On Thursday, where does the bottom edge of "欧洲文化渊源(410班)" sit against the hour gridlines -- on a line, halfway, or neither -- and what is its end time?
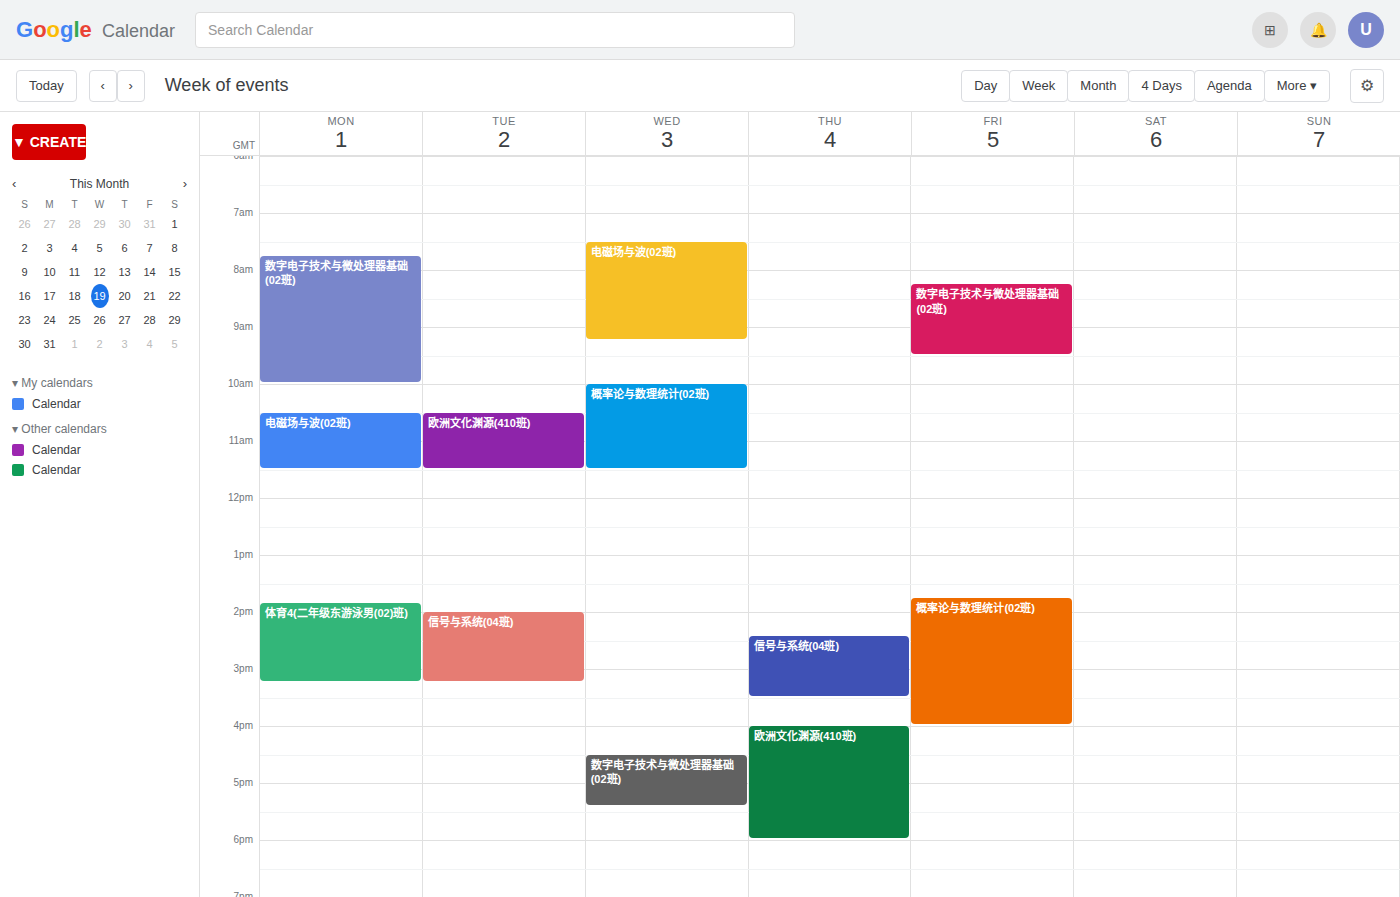
6:00 PM -- exactly on the 6 PM line.